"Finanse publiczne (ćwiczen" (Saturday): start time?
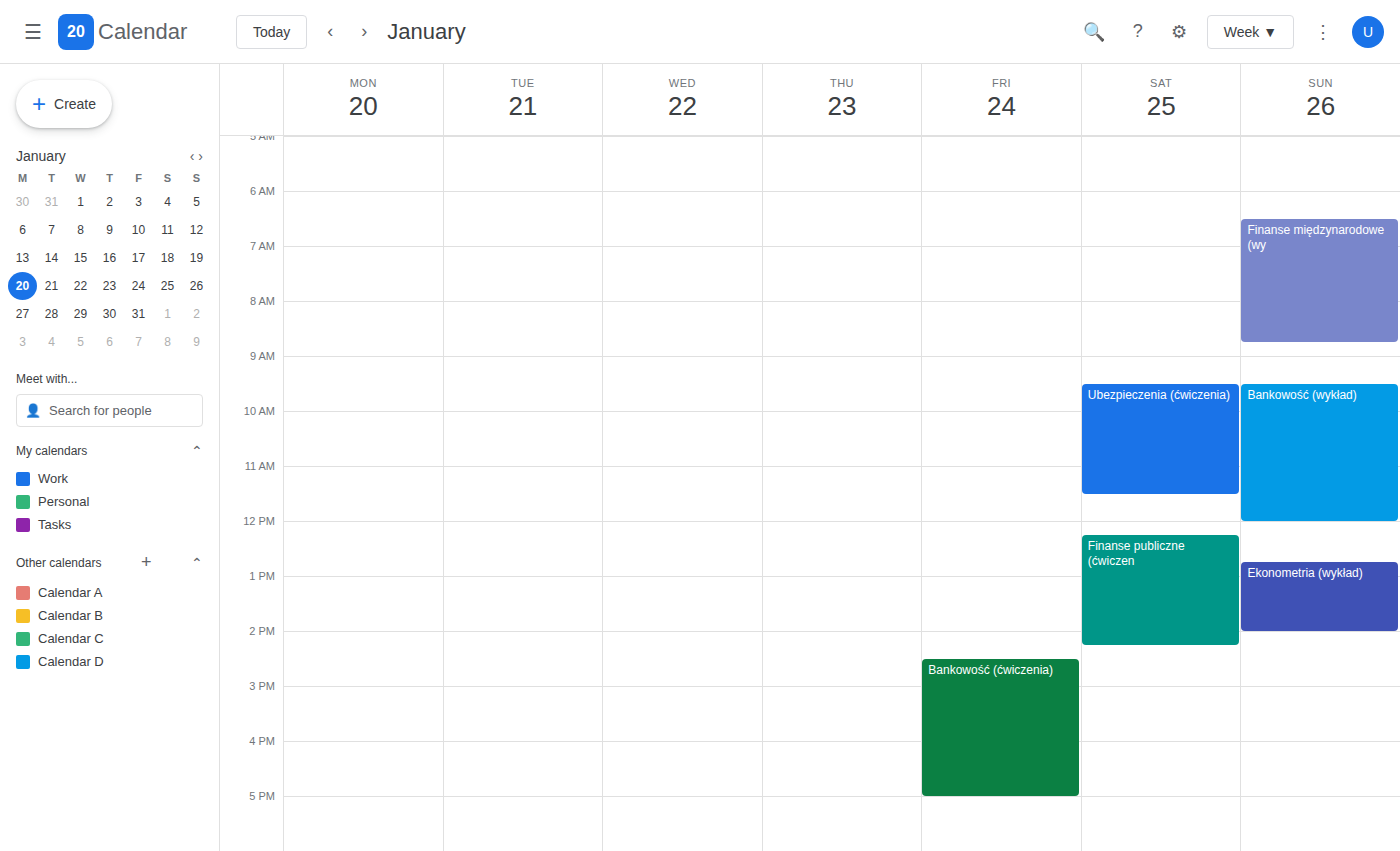
12:15 PM